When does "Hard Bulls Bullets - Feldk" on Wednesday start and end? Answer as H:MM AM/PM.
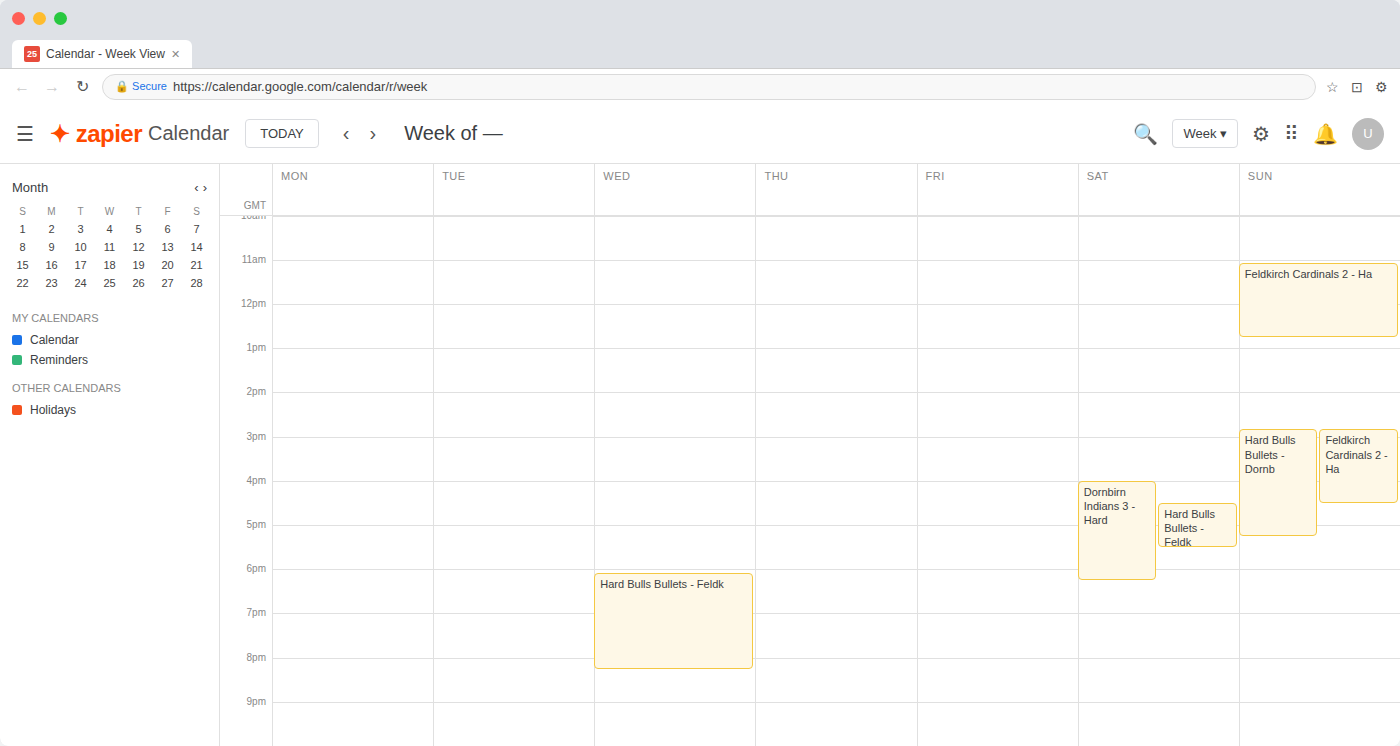
6:05 PM to 8:15 PM